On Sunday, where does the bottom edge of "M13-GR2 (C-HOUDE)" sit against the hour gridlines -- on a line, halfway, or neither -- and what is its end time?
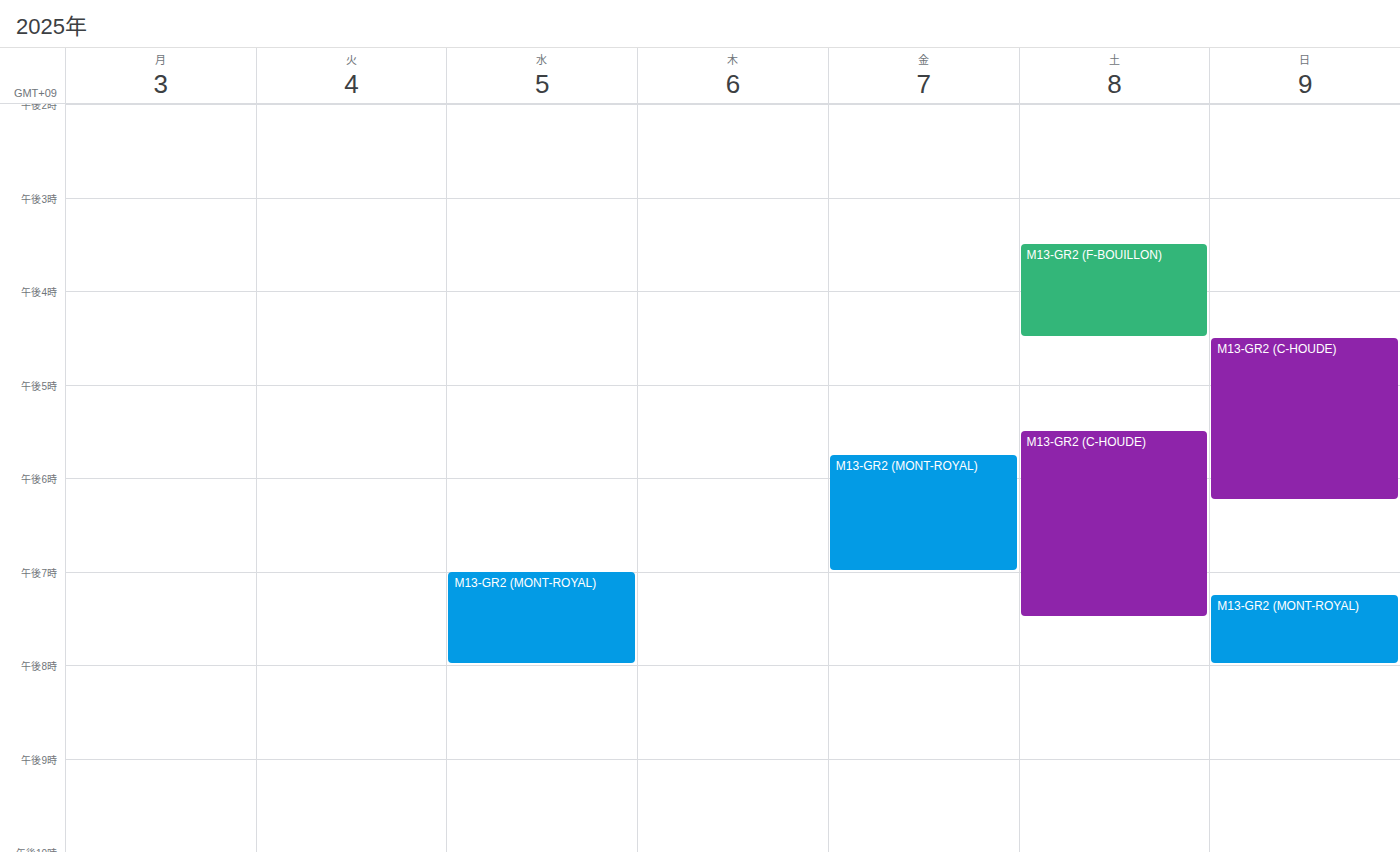
6:15 PM -- neither: a quarter of the way from the 6 PM line to the 7 PM line.